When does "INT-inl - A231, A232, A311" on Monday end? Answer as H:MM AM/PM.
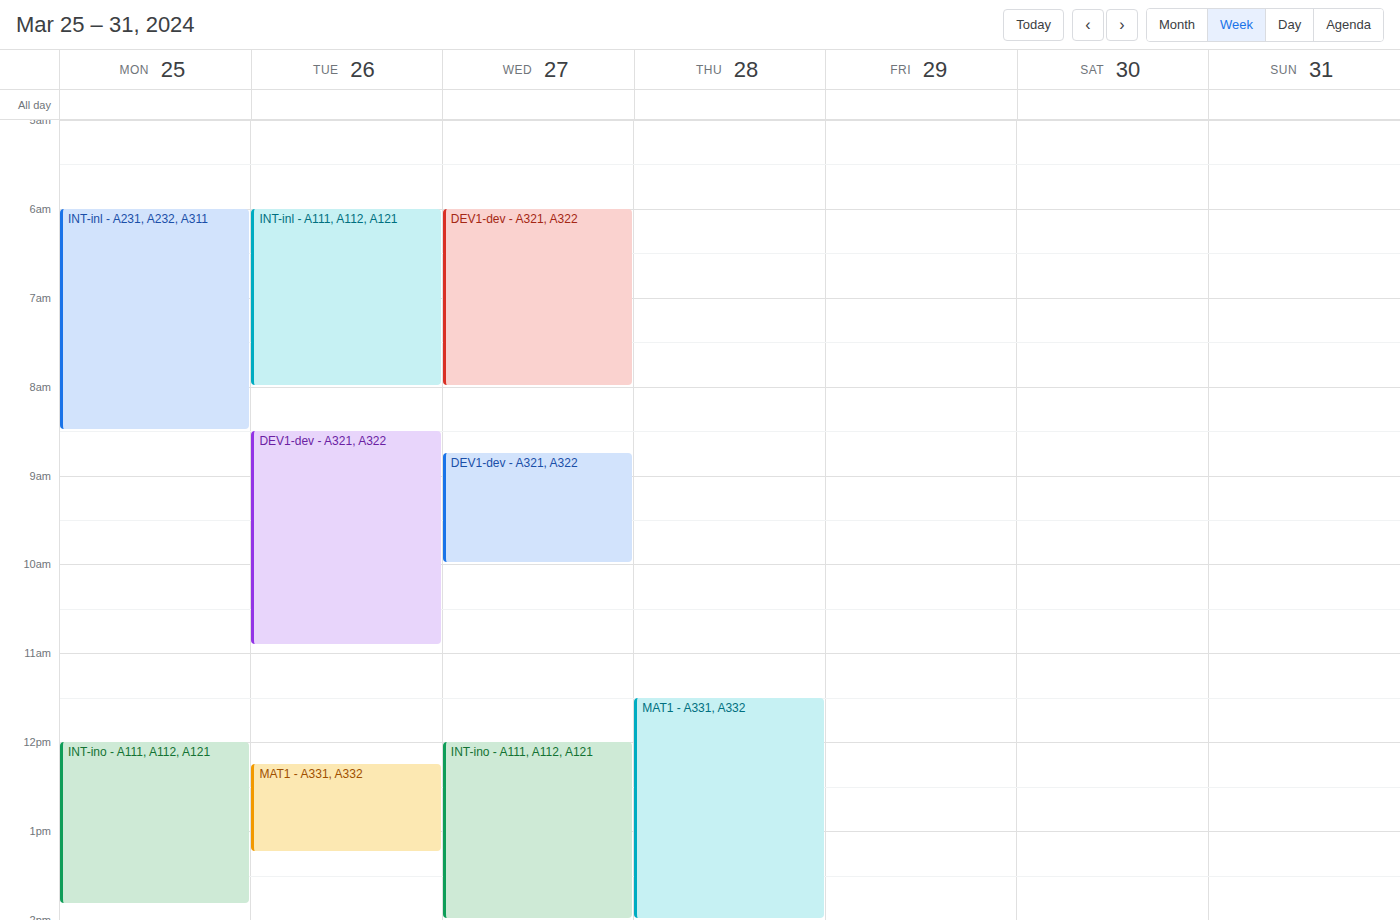
8:30 AM